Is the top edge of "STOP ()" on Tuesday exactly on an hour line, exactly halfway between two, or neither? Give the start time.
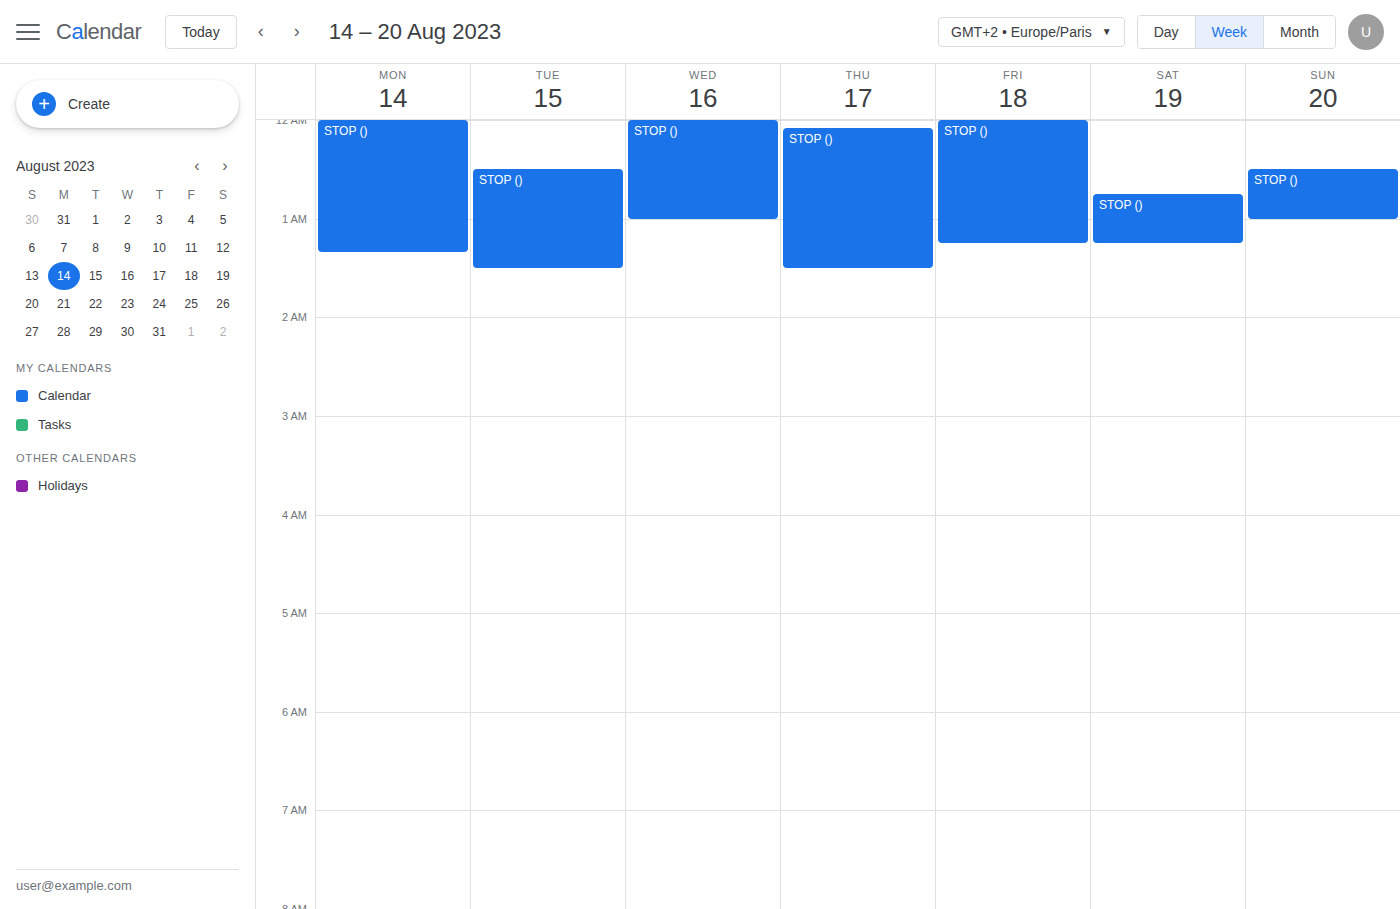
12:30 AM -- halfway between the 12 AM and 1 AM lines.